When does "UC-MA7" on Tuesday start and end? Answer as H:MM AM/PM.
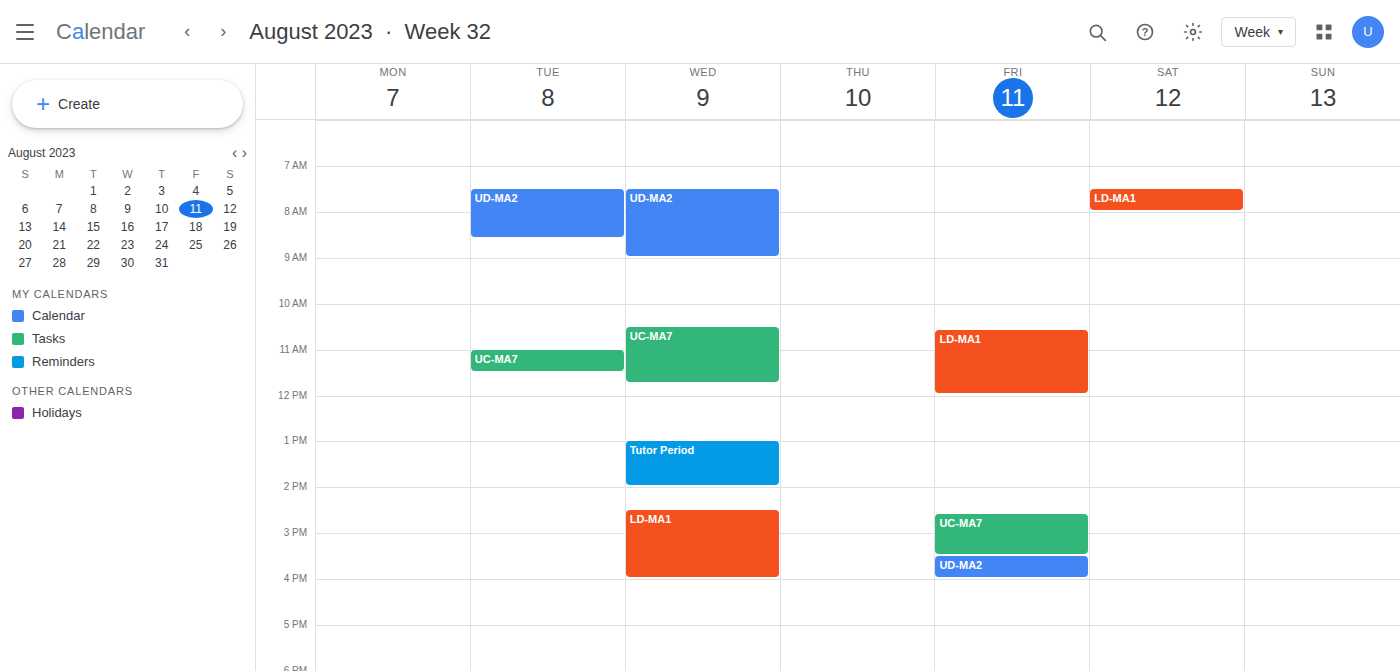
11:00 AM to 11:30 AM